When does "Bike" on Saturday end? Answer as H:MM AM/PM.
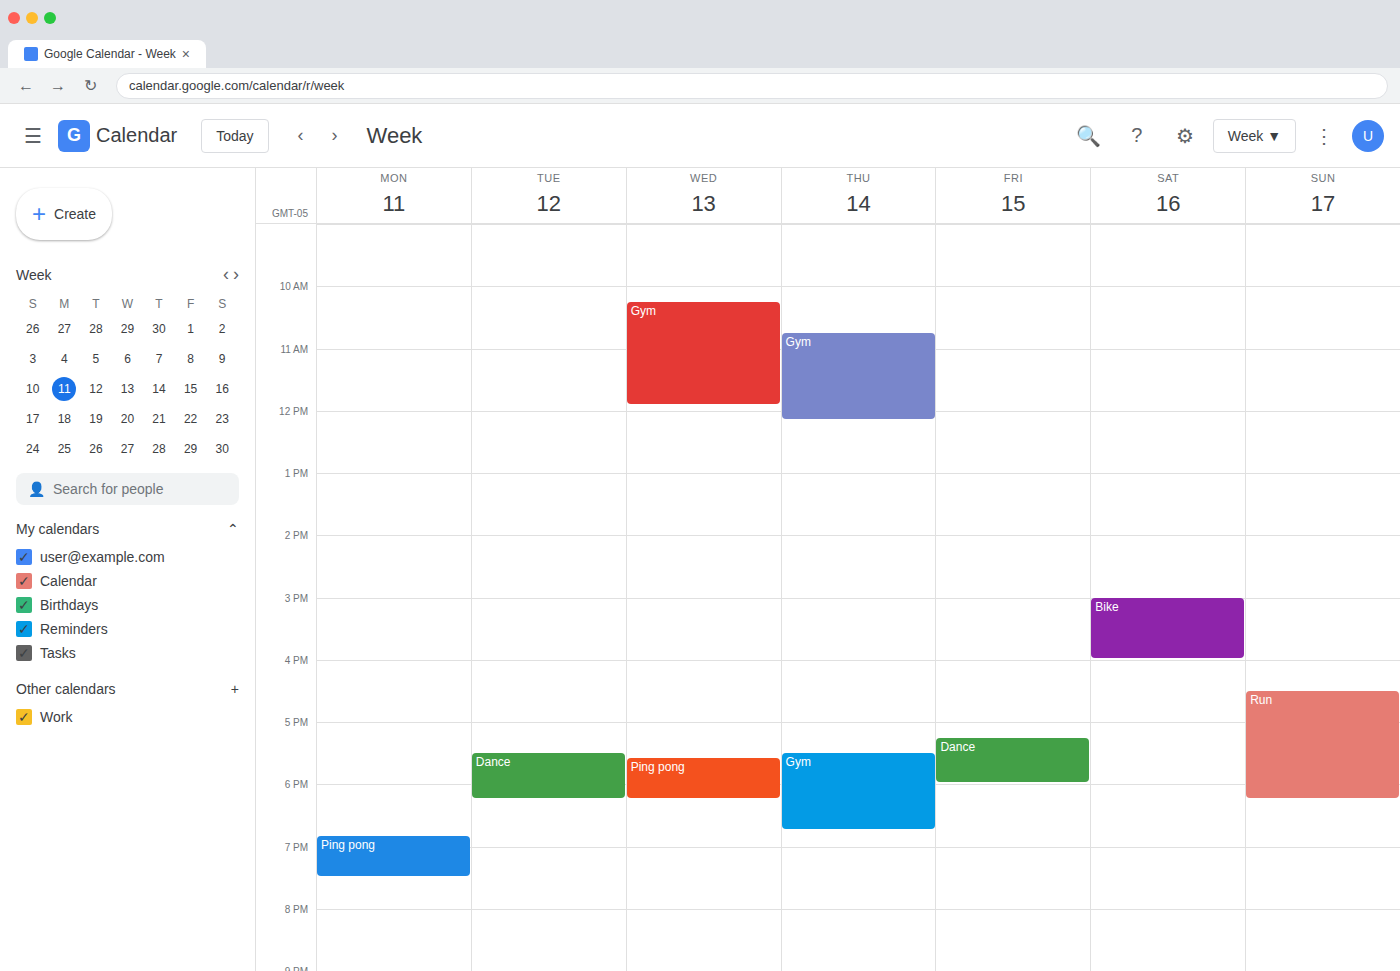
4:00 PM